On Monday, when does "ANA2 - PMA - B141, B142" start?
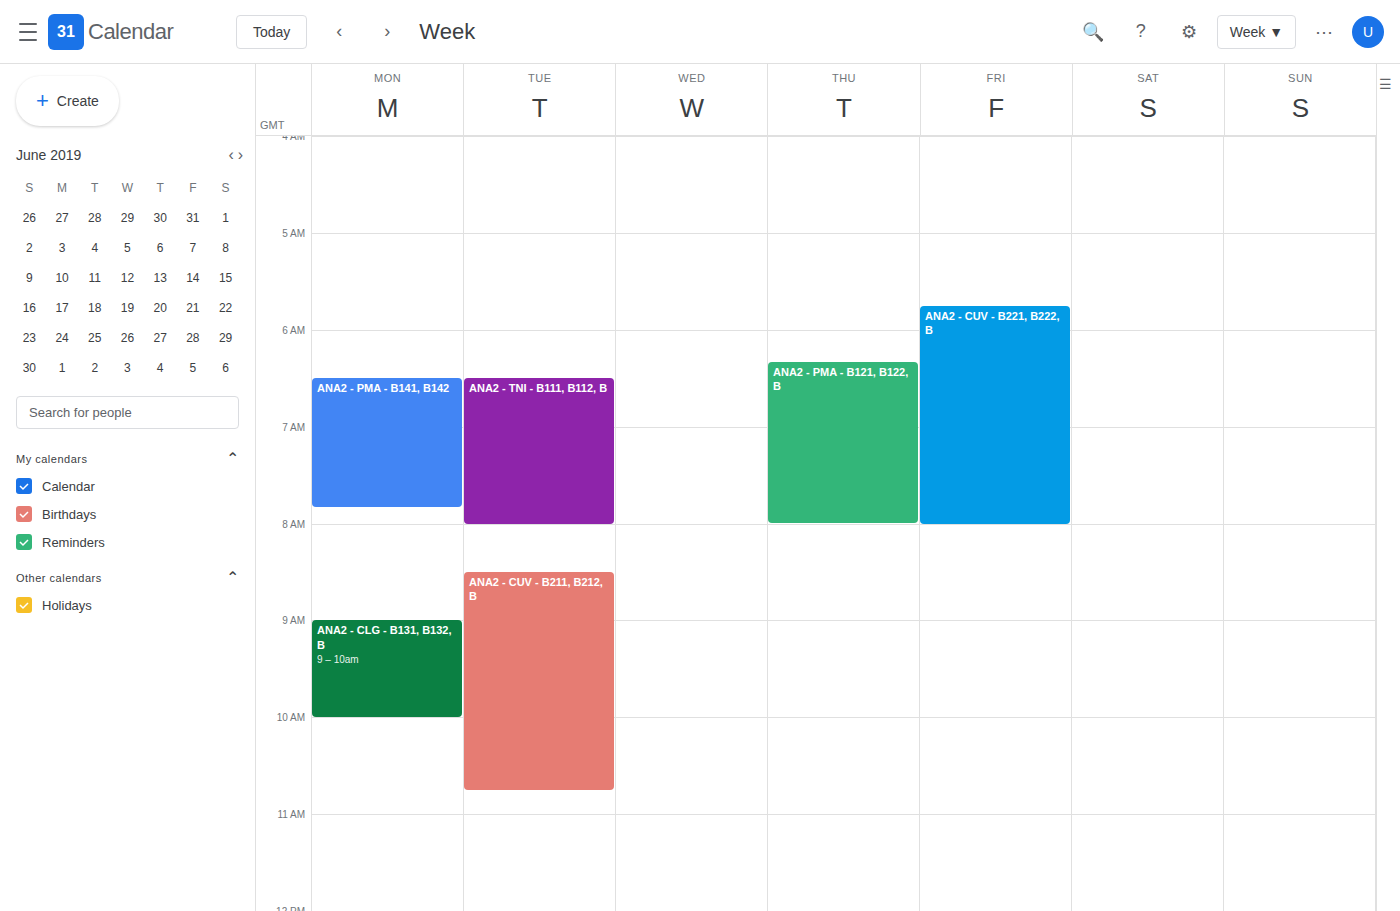
6:30 AM